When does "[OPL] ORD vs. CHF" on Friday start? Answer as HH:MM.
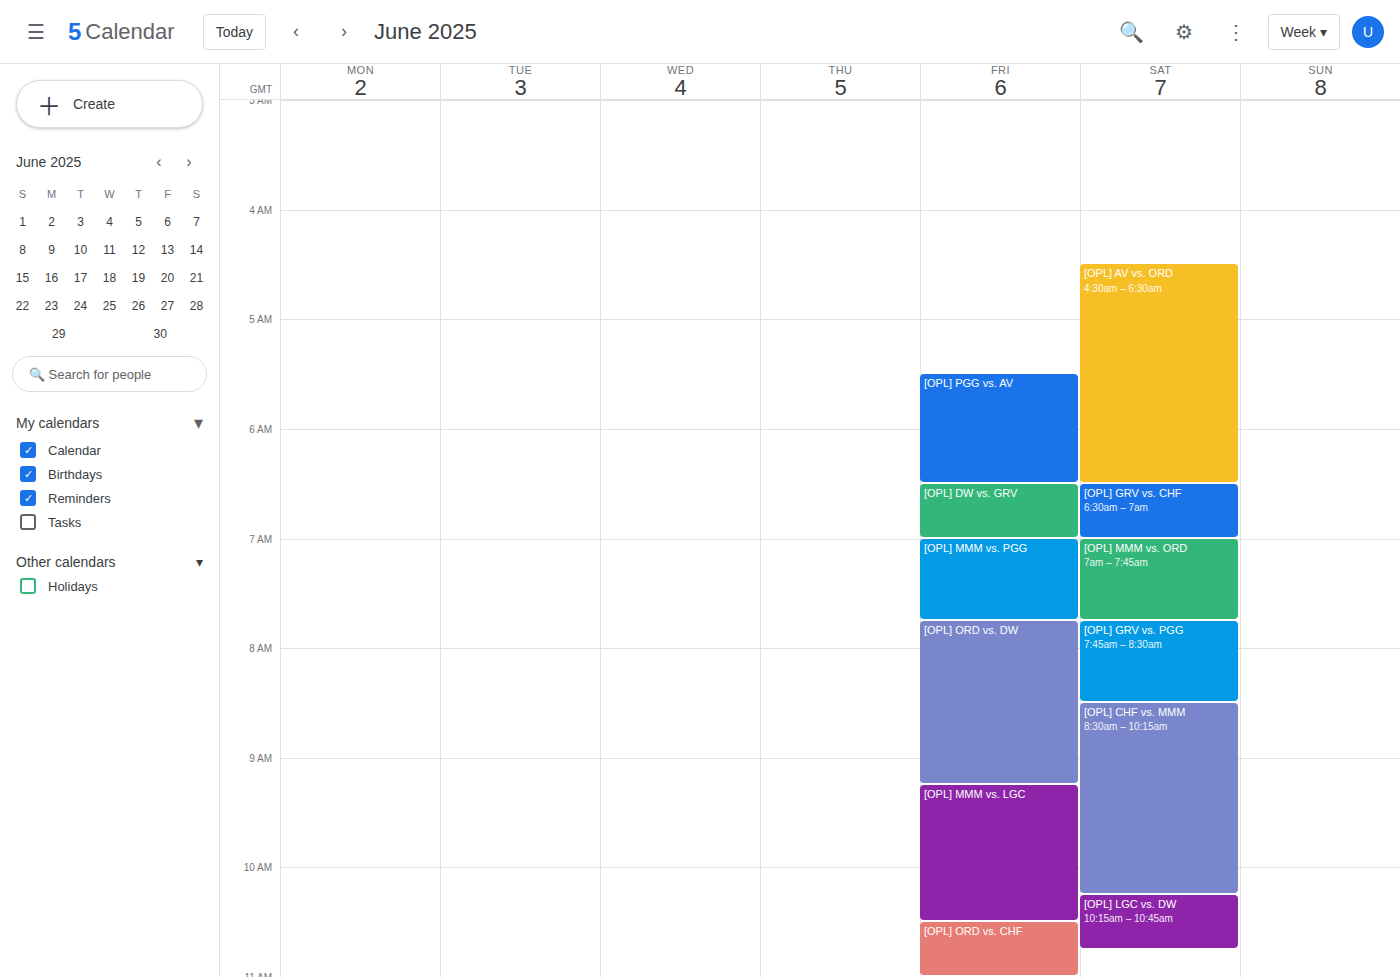
10:30